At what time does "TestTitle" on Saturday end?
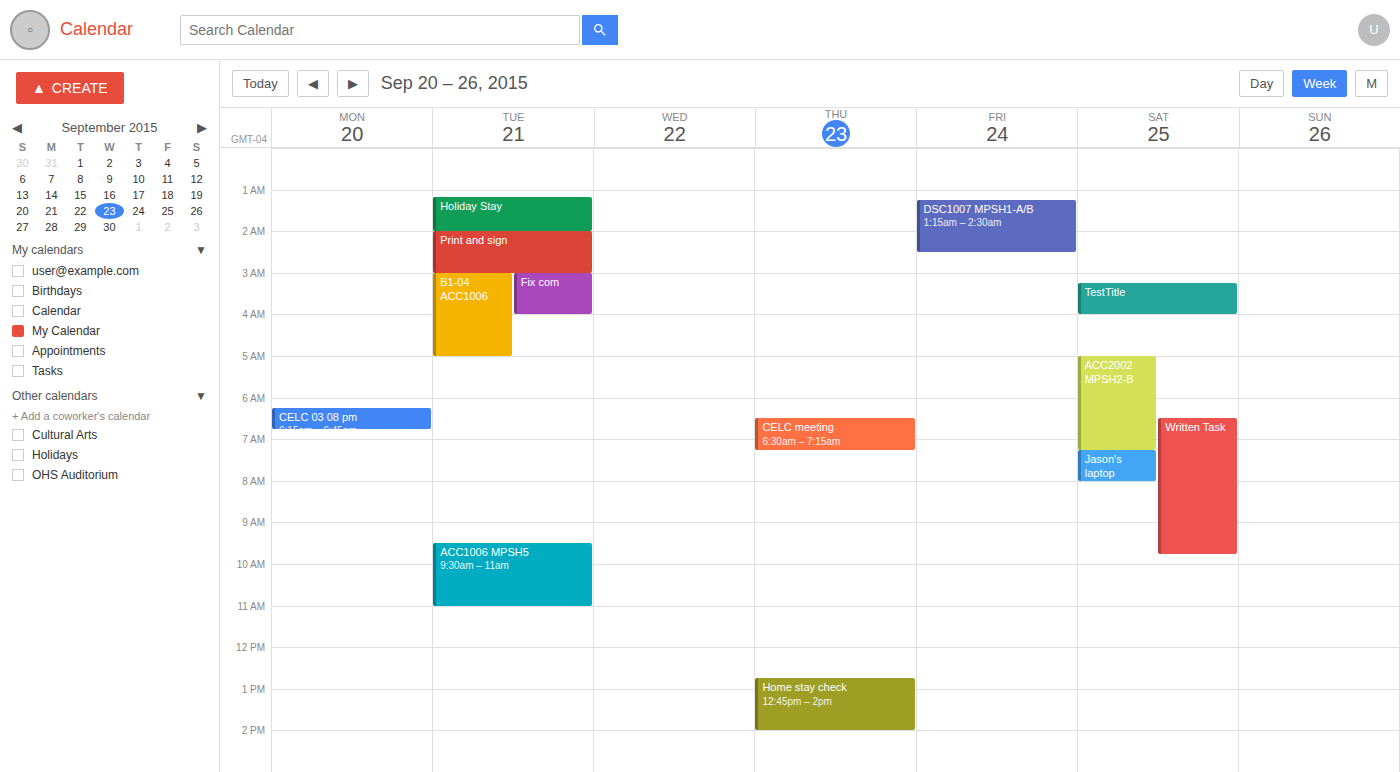
4:00 AM